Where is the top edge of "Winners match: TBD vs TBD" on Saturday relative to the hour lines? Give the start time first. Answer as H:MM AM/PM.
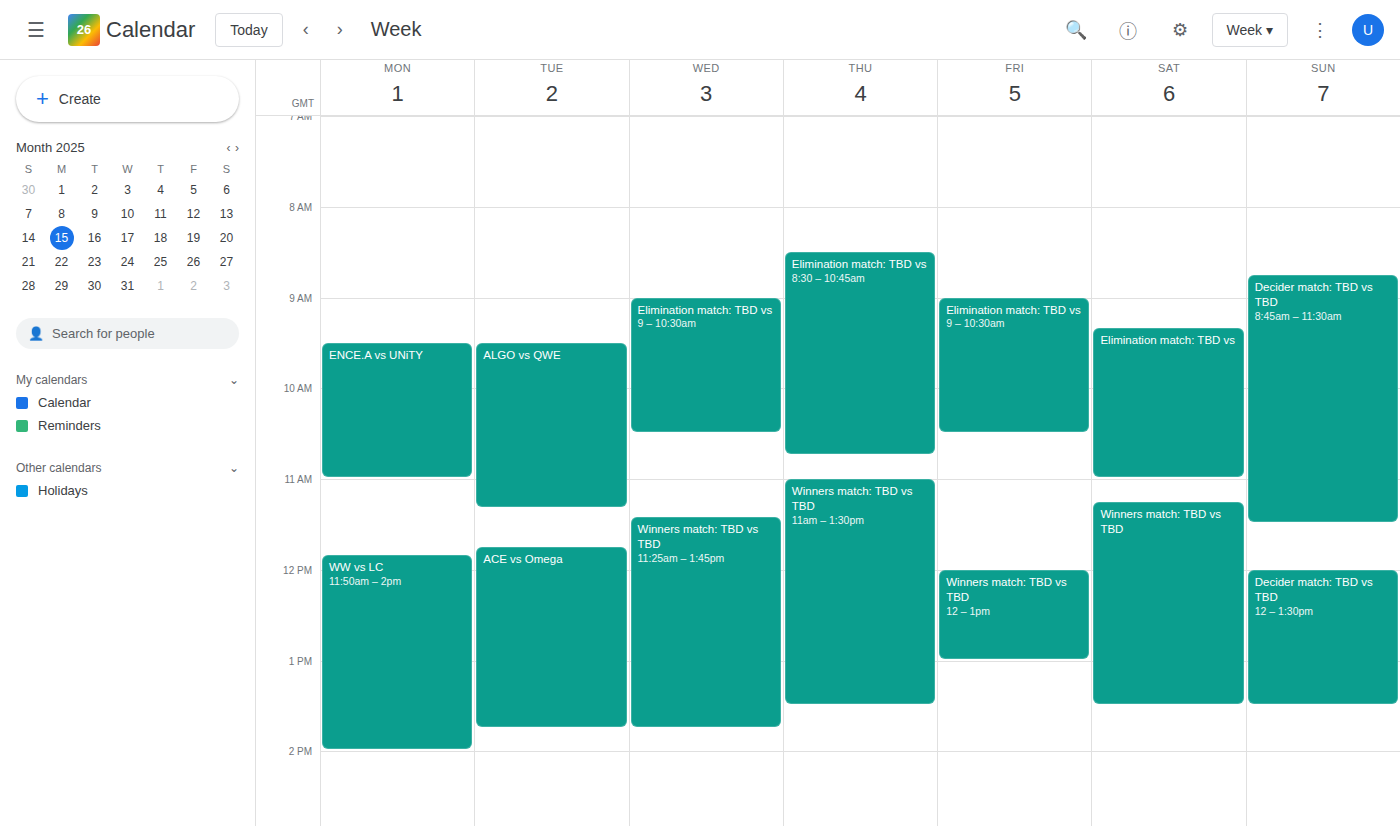
11:15 AM -- neither: a quarter of the way from the 11 AM line to the 12 PM line.